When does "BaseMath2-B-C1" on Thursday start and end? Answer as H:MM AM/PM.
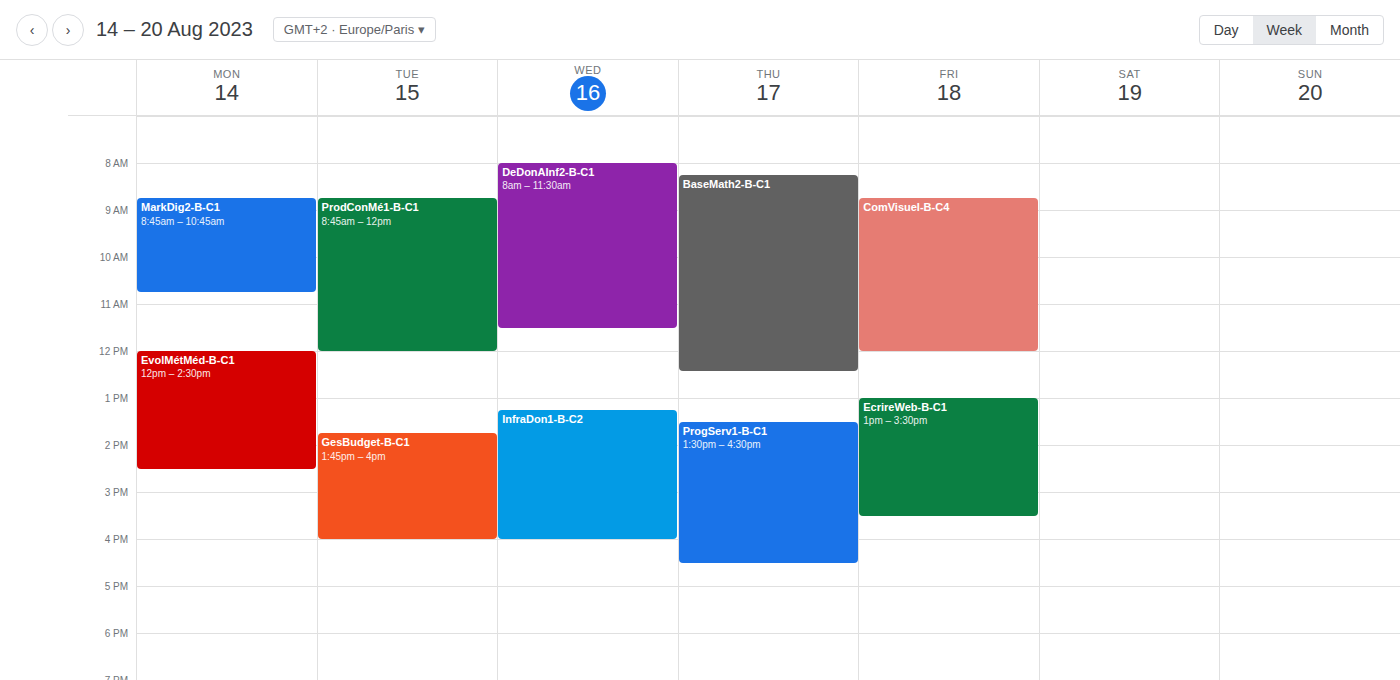
8:15 AM to 12:25 PM